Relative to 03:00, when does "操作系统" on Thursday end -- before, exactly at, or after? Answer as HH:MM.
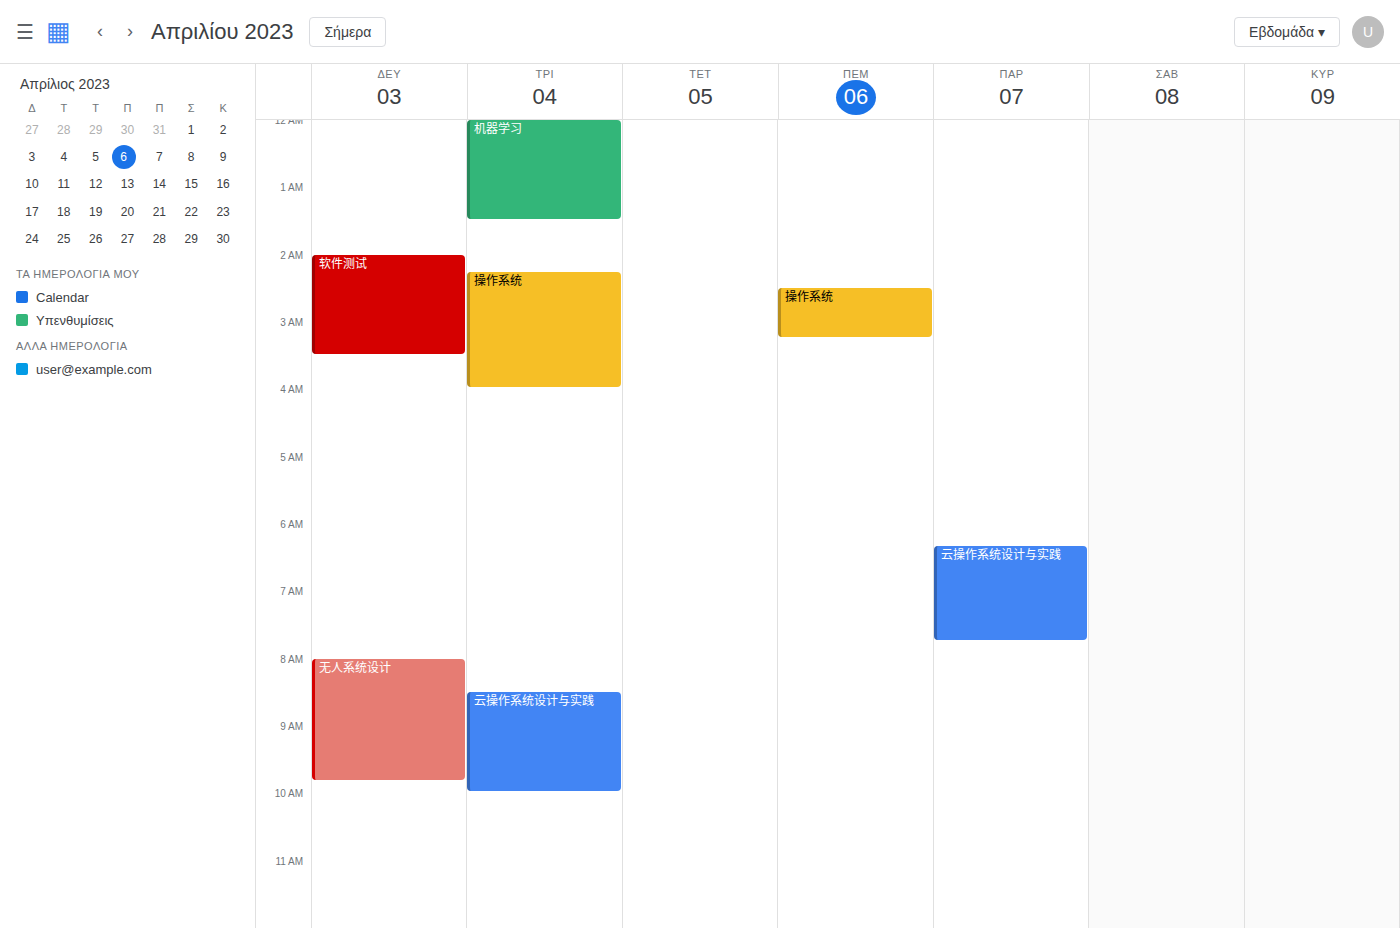
03:15 -- after 03:00, 15 minutes below the 03:00 line.